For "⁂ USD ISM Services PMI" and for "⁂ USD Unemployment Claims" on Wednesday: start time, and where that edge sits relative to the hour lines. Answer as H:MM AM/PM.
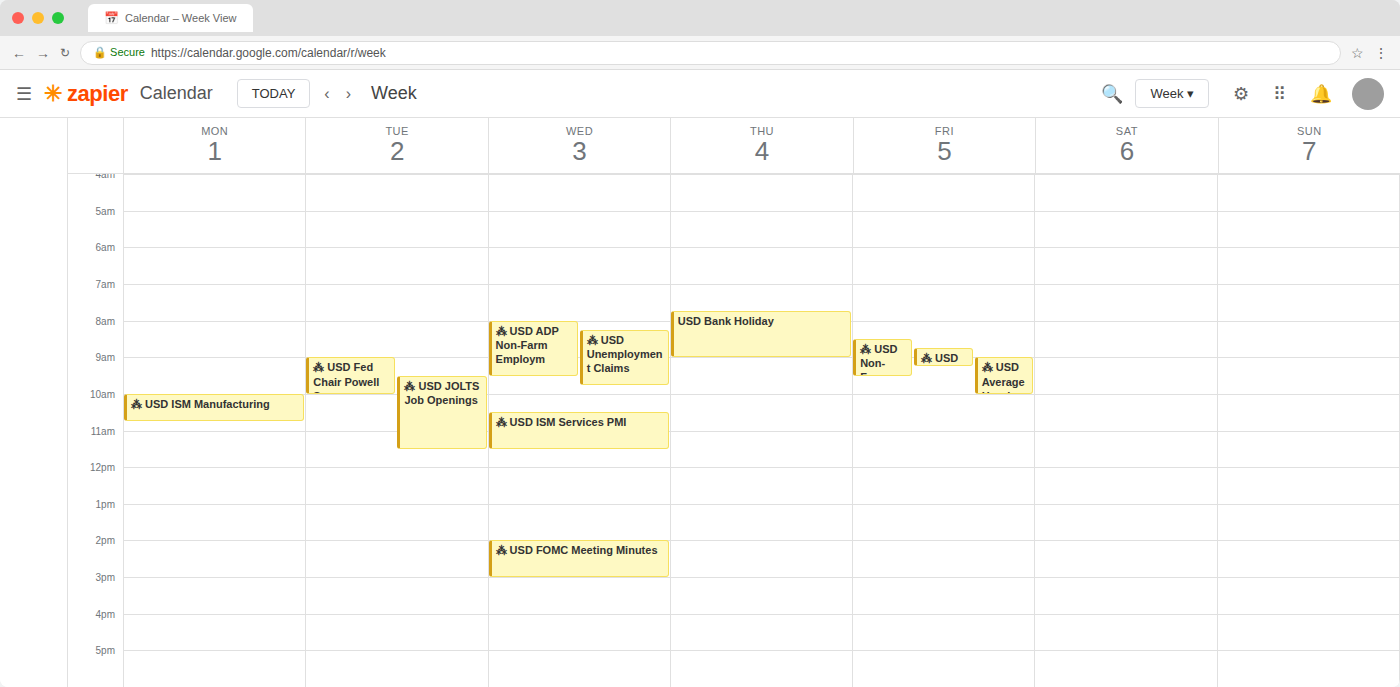
"⁂ USD ISM Services PMI": 10:30 AM, halfway between the 10 AM and 11 AM lines. "⁂ USD Unemployment Claims": 8:15 AM, neither: a quarter of the way from the 8 AM line to the 9 AM line.